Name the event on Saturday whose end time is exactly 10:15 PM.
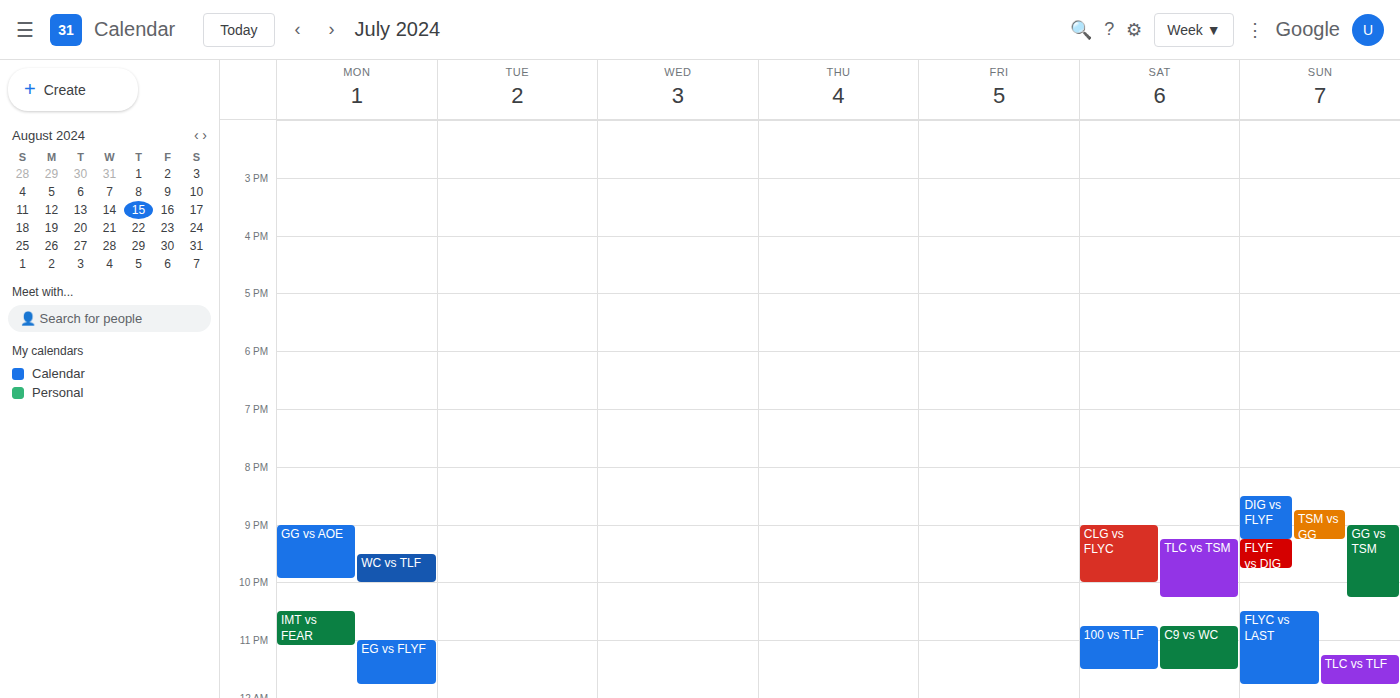
"TLC vs TSM"